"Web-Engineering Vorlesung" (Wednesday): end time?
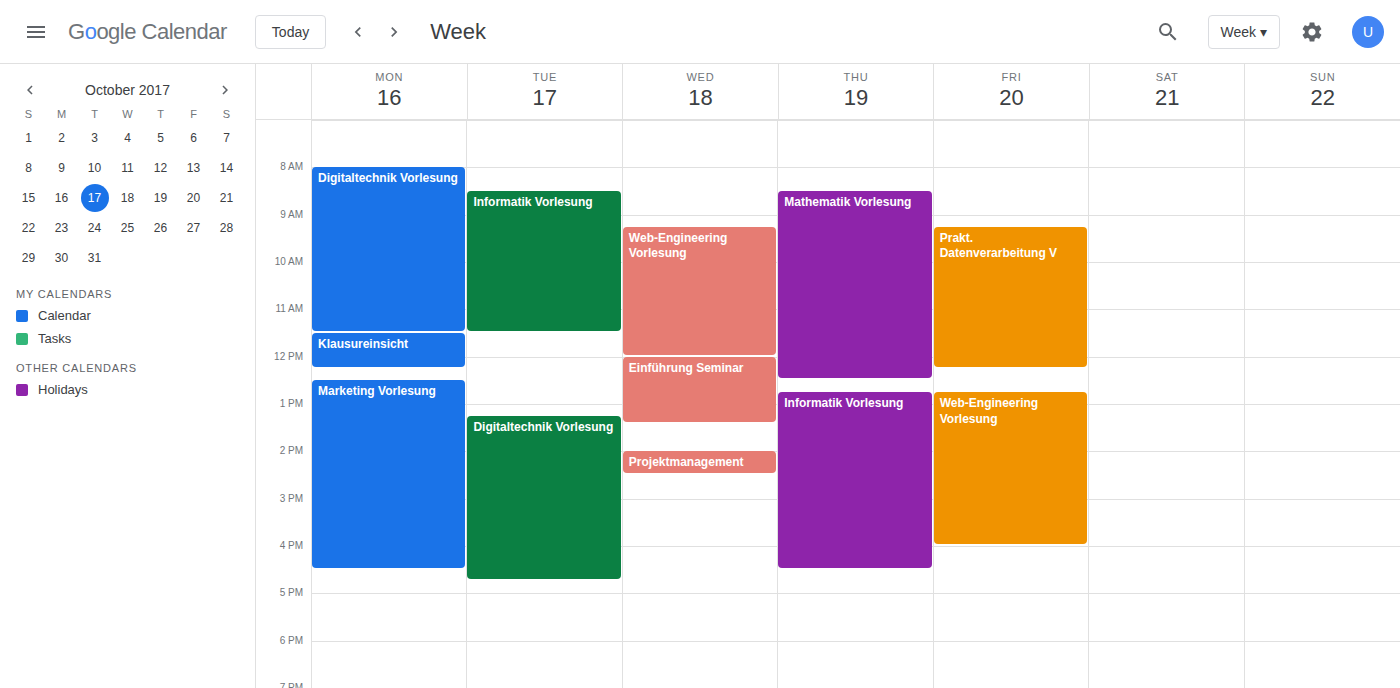
12:00